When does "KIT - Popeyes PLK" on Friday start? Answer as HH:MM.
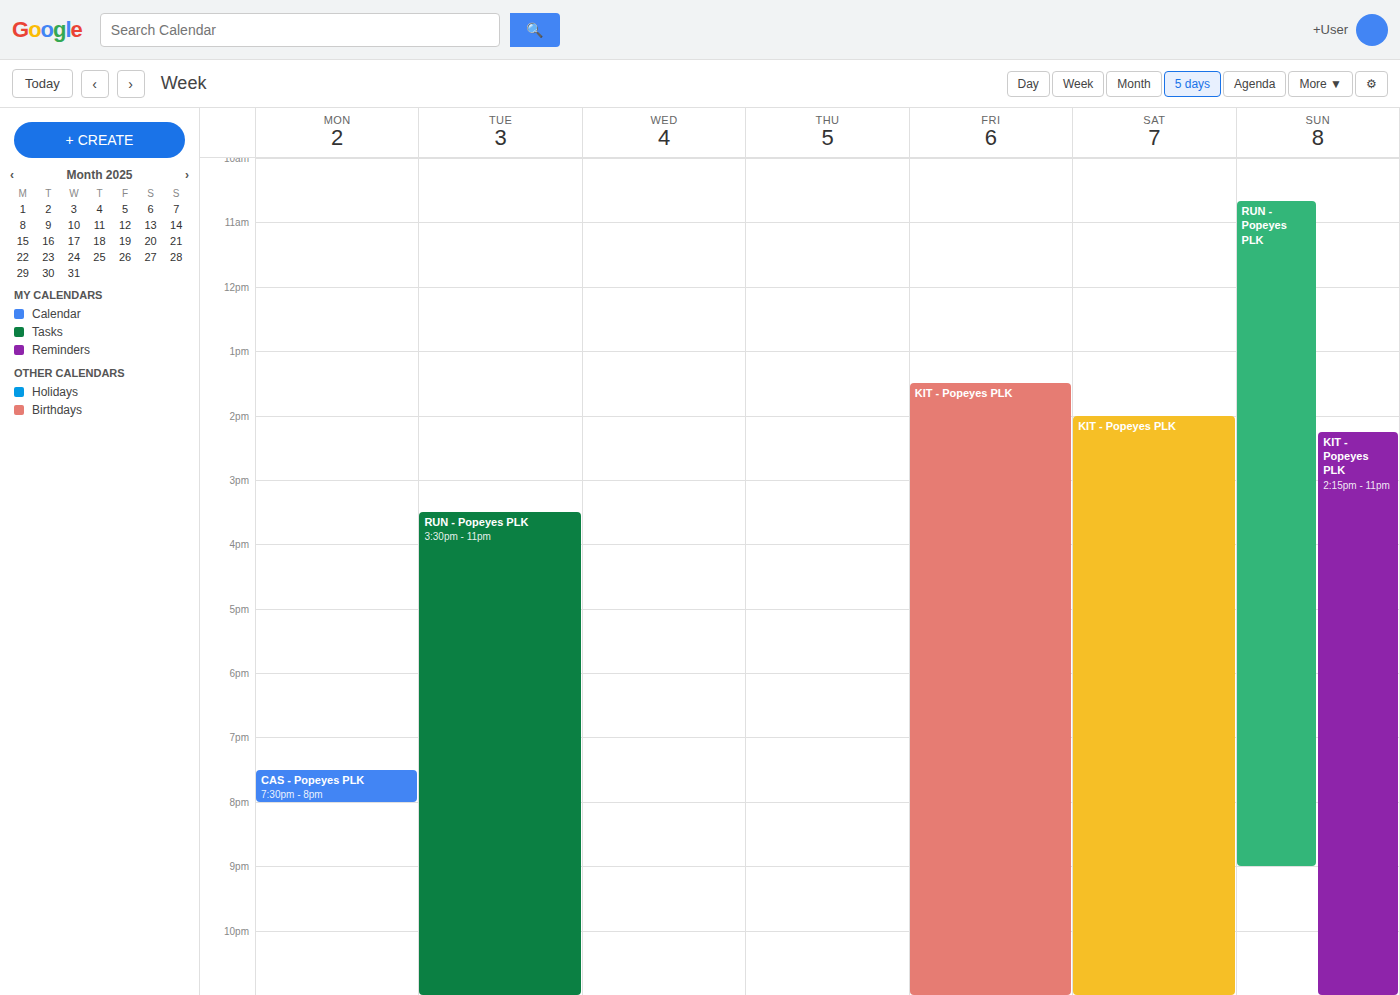
13:30